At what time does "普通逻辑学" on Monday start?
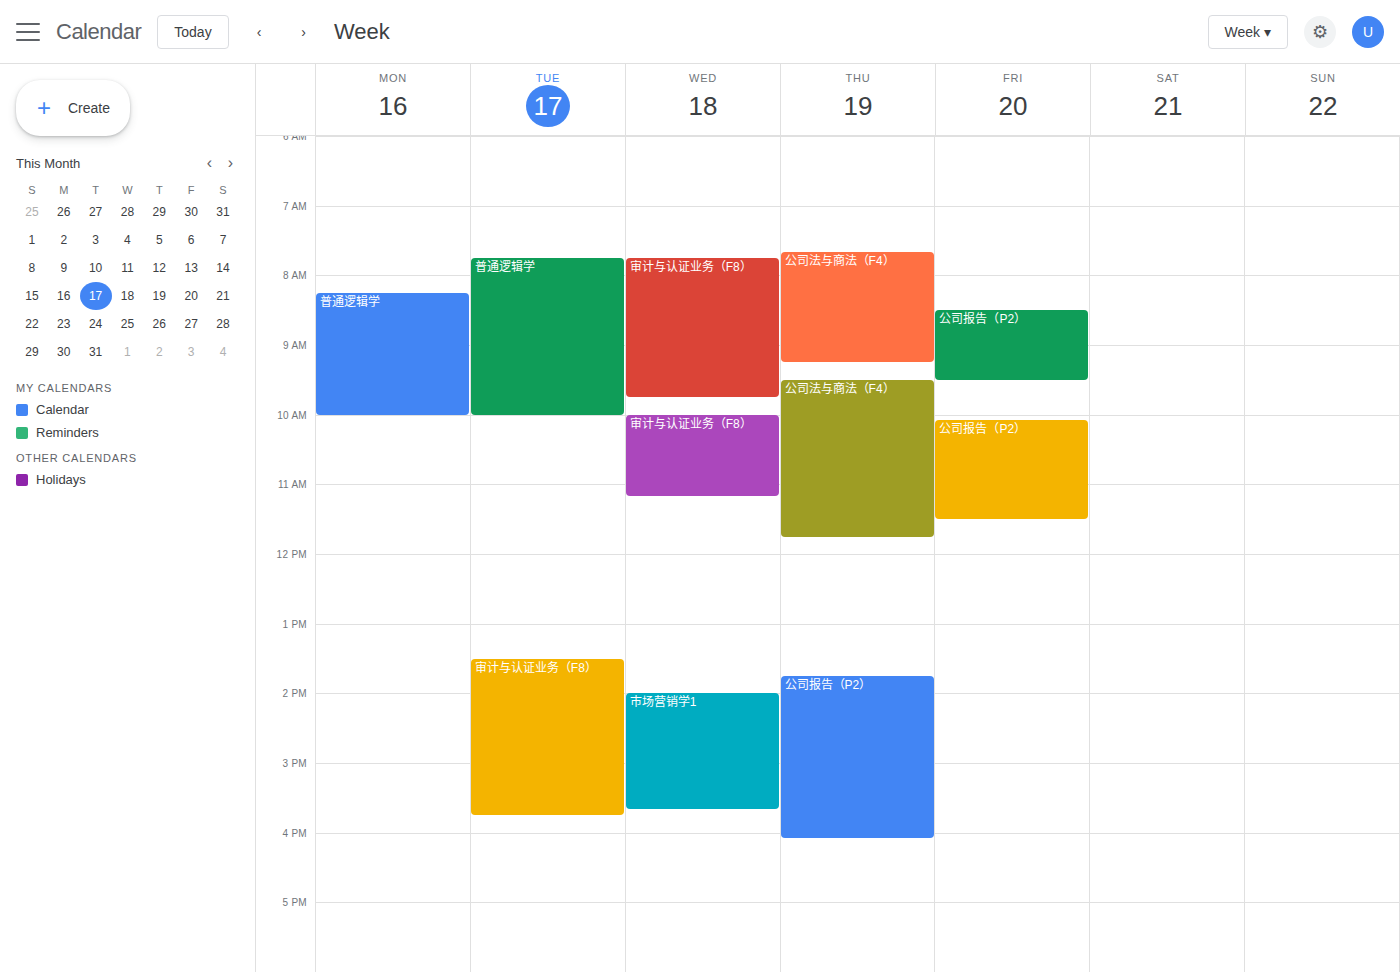
8:15 AM